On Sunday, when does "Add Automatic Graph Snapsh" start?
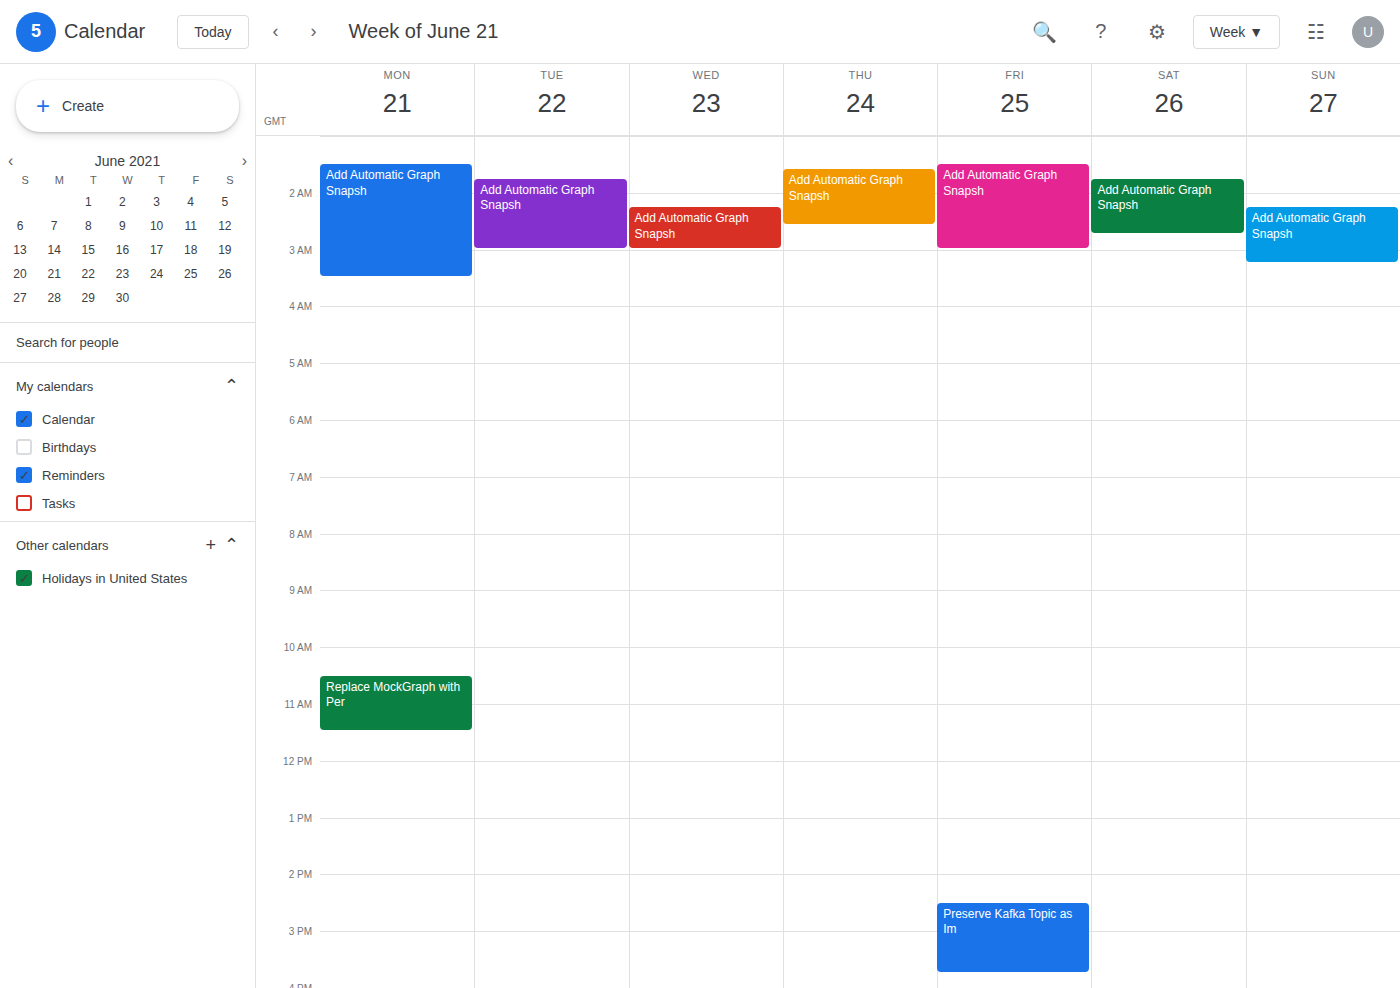
2:15 AM